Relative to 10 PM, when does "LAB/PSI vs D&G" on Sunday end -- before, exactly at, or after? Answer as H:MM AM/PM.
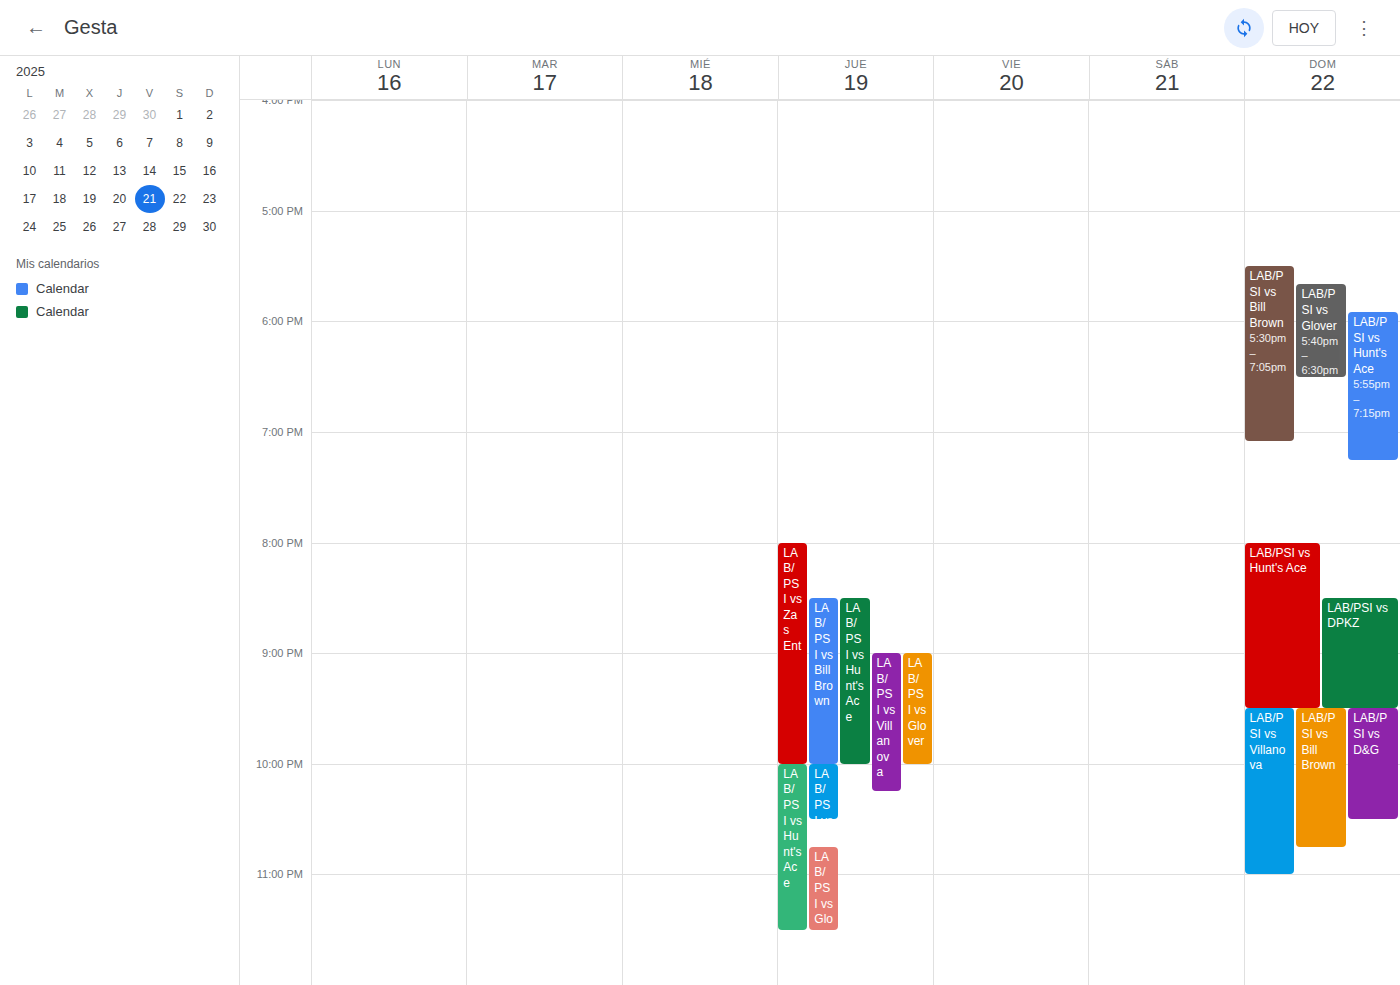
10:30 PM -- after 10 PM, 30 minutes below the 10 PM line.